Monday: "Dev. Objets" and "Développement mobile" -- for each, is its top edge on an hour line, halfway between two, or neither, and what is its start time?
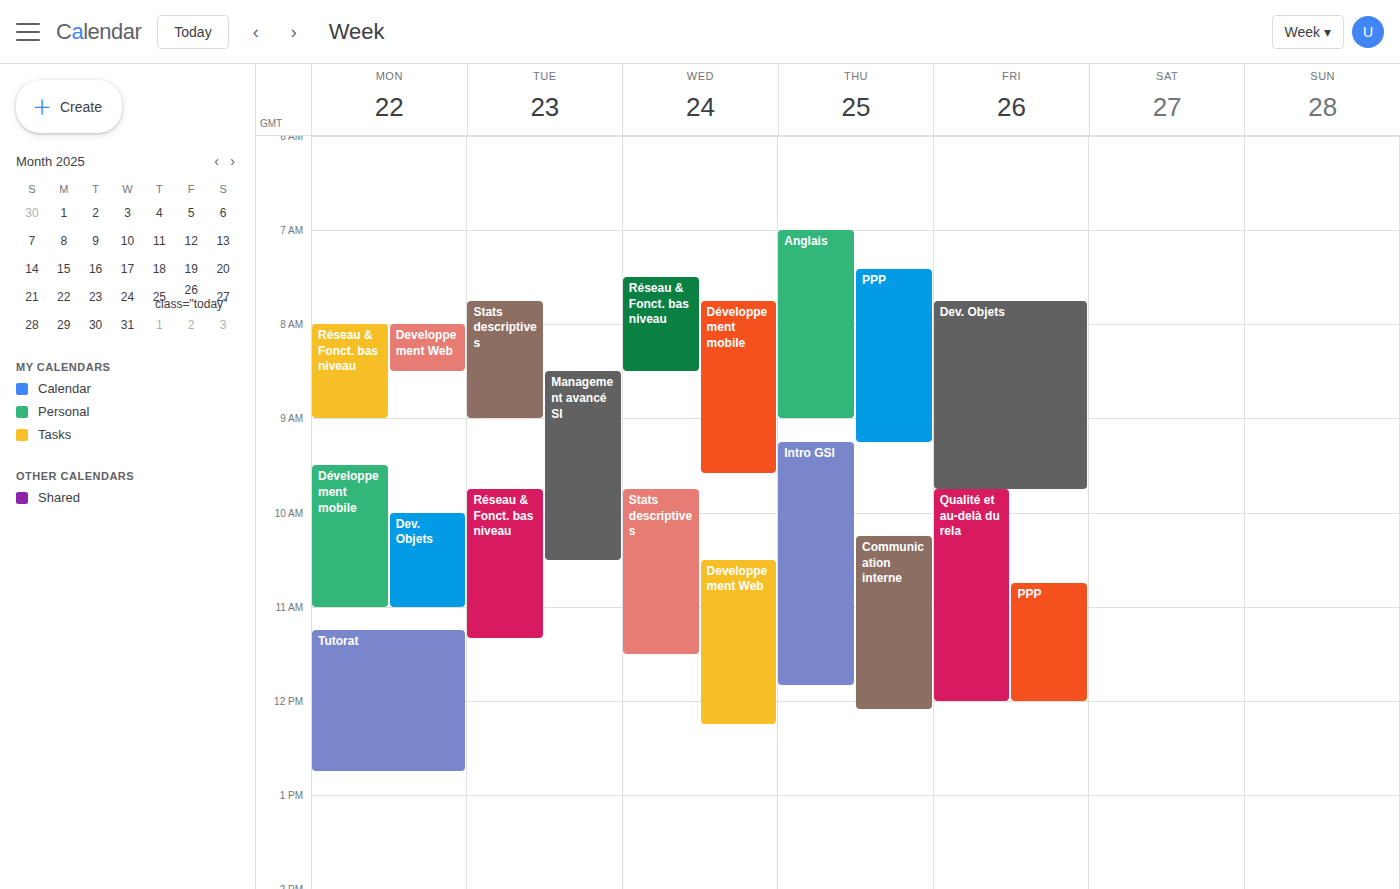
"Dev. Objets": 10:00 AM, exactly on the 10 AM line. "Développement mobile": 9:30 AM, halfway between the 9 AM and 10 AM lines.